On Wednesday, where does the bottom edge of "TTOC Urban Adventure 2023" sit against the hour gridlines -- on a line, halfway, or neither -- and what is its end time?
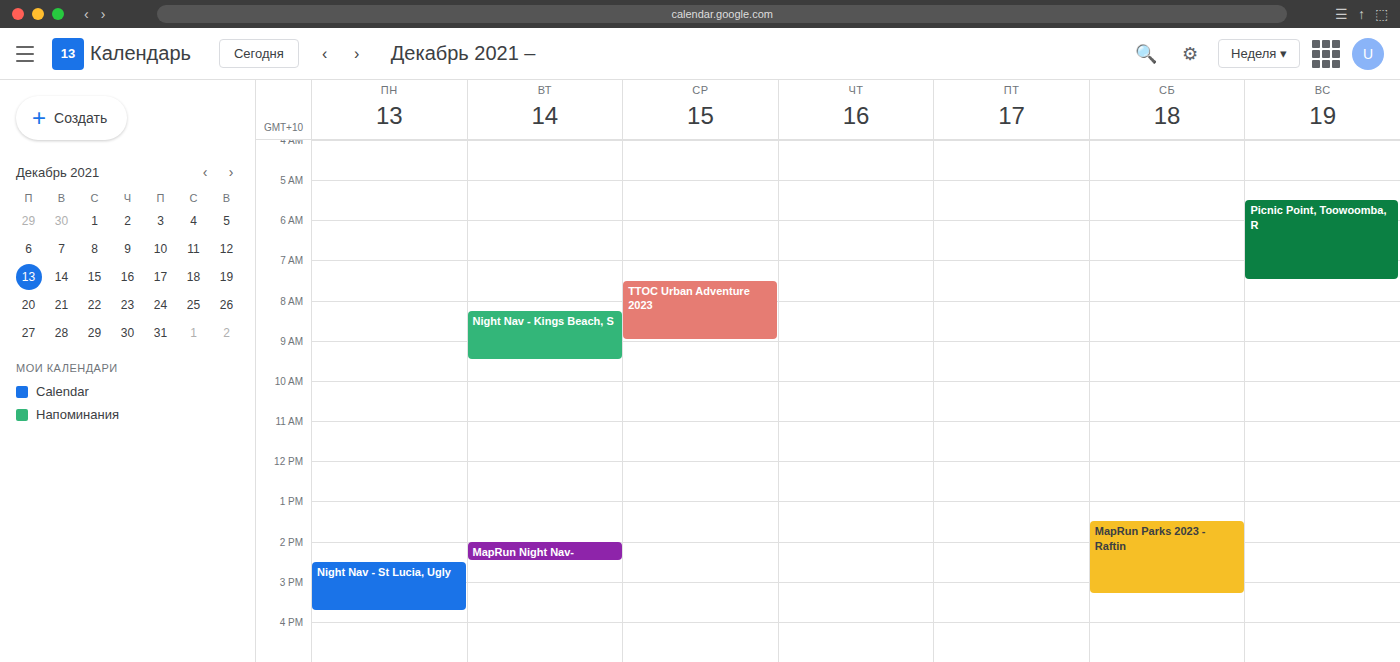
9:00 AM -- exactly on the 9 AM line.